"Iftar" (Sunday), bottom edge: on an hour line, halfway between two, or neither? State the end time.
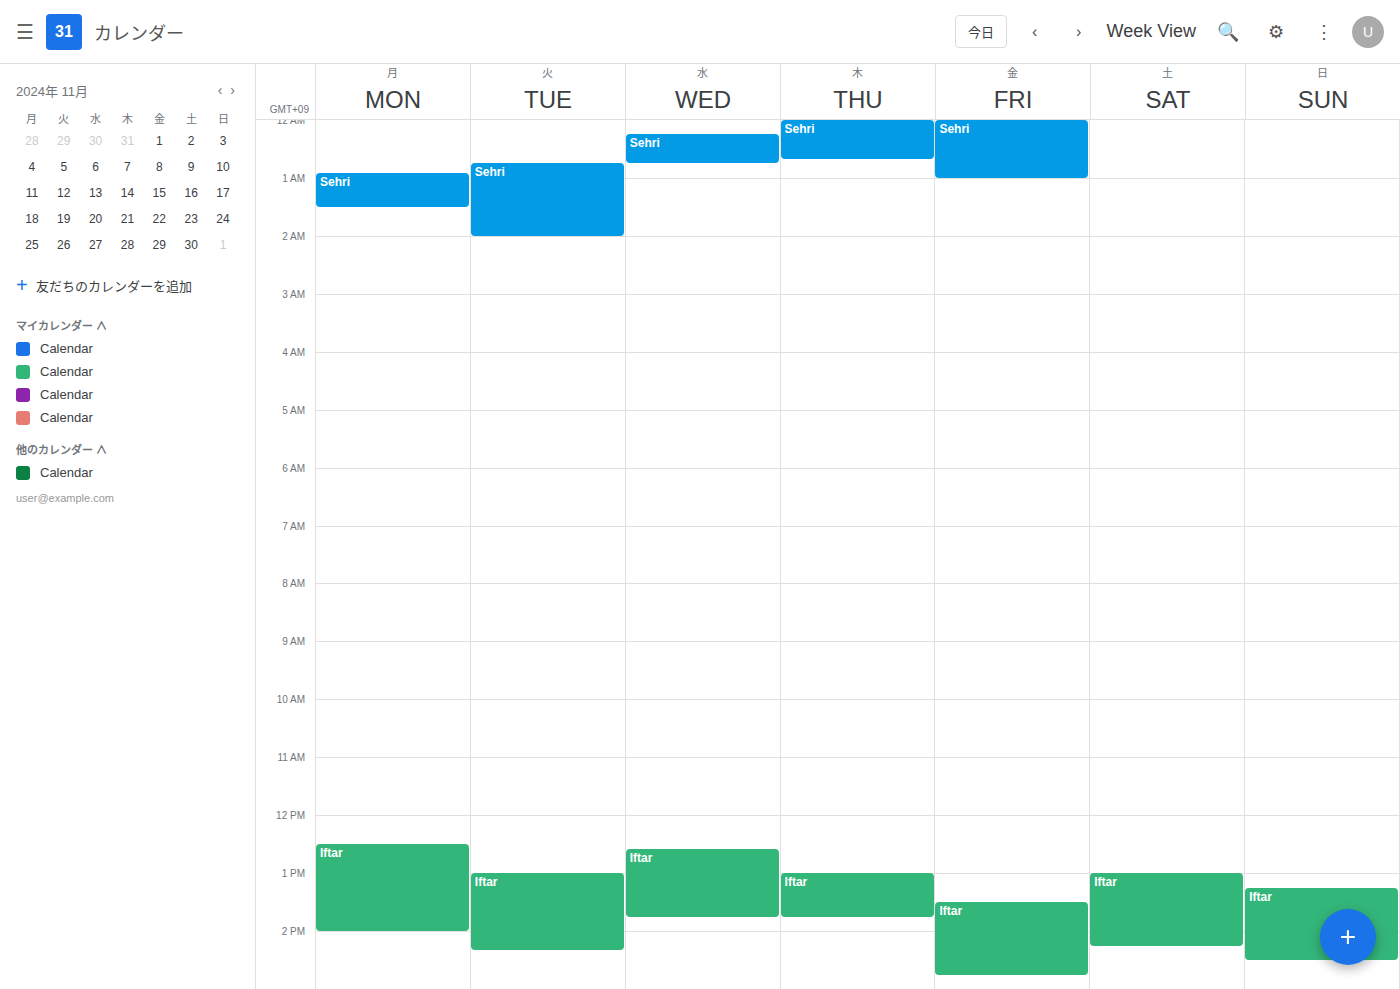
2:30 PM -- halfway between the 2 PM and 3 PM lines.